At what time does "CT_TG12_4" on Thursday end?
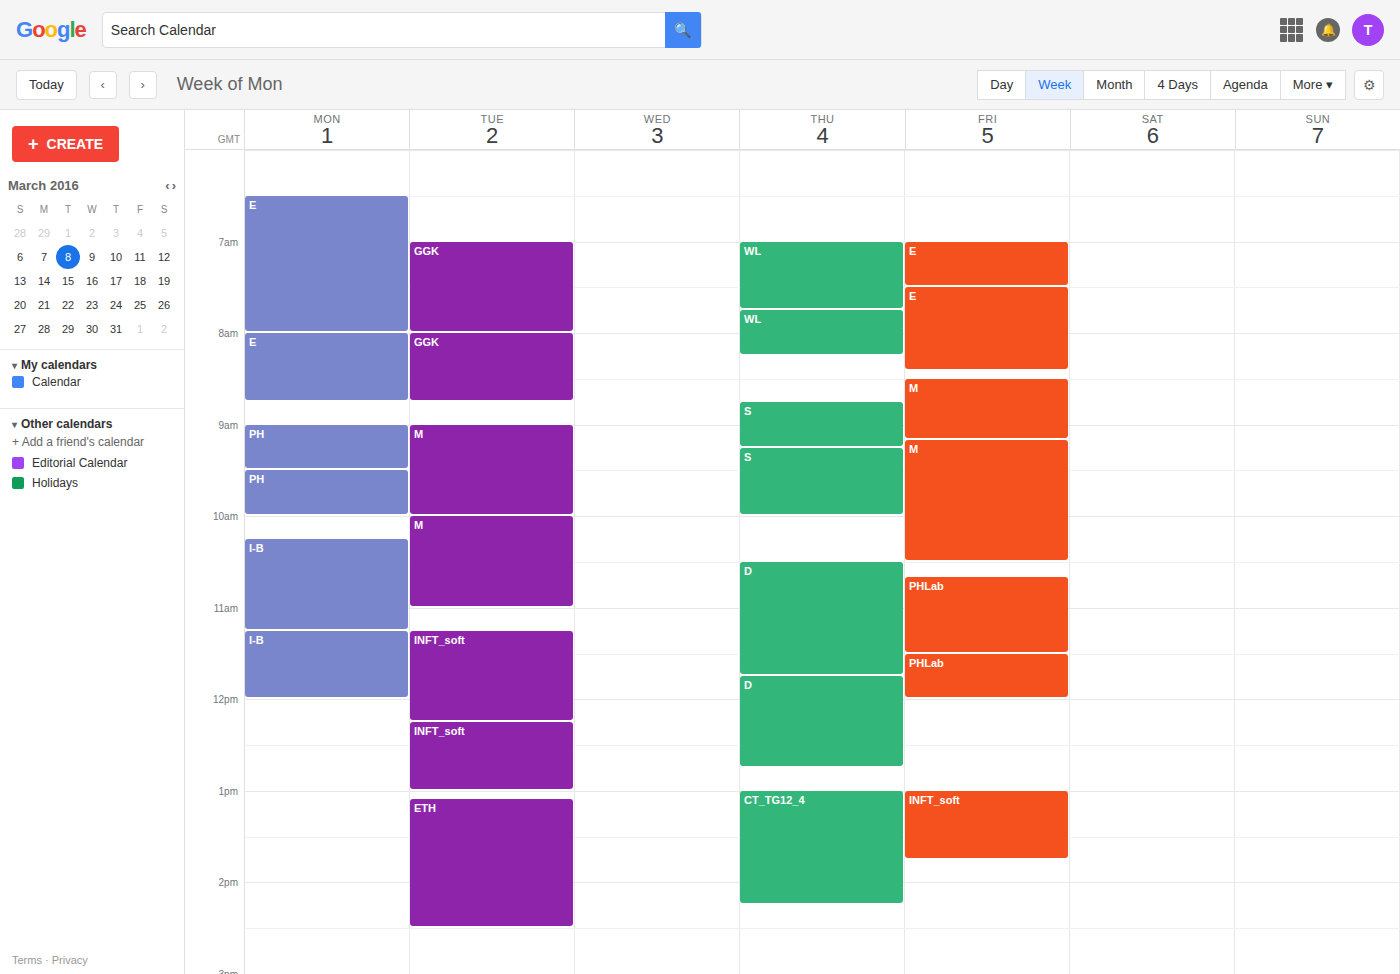
2:15 PM